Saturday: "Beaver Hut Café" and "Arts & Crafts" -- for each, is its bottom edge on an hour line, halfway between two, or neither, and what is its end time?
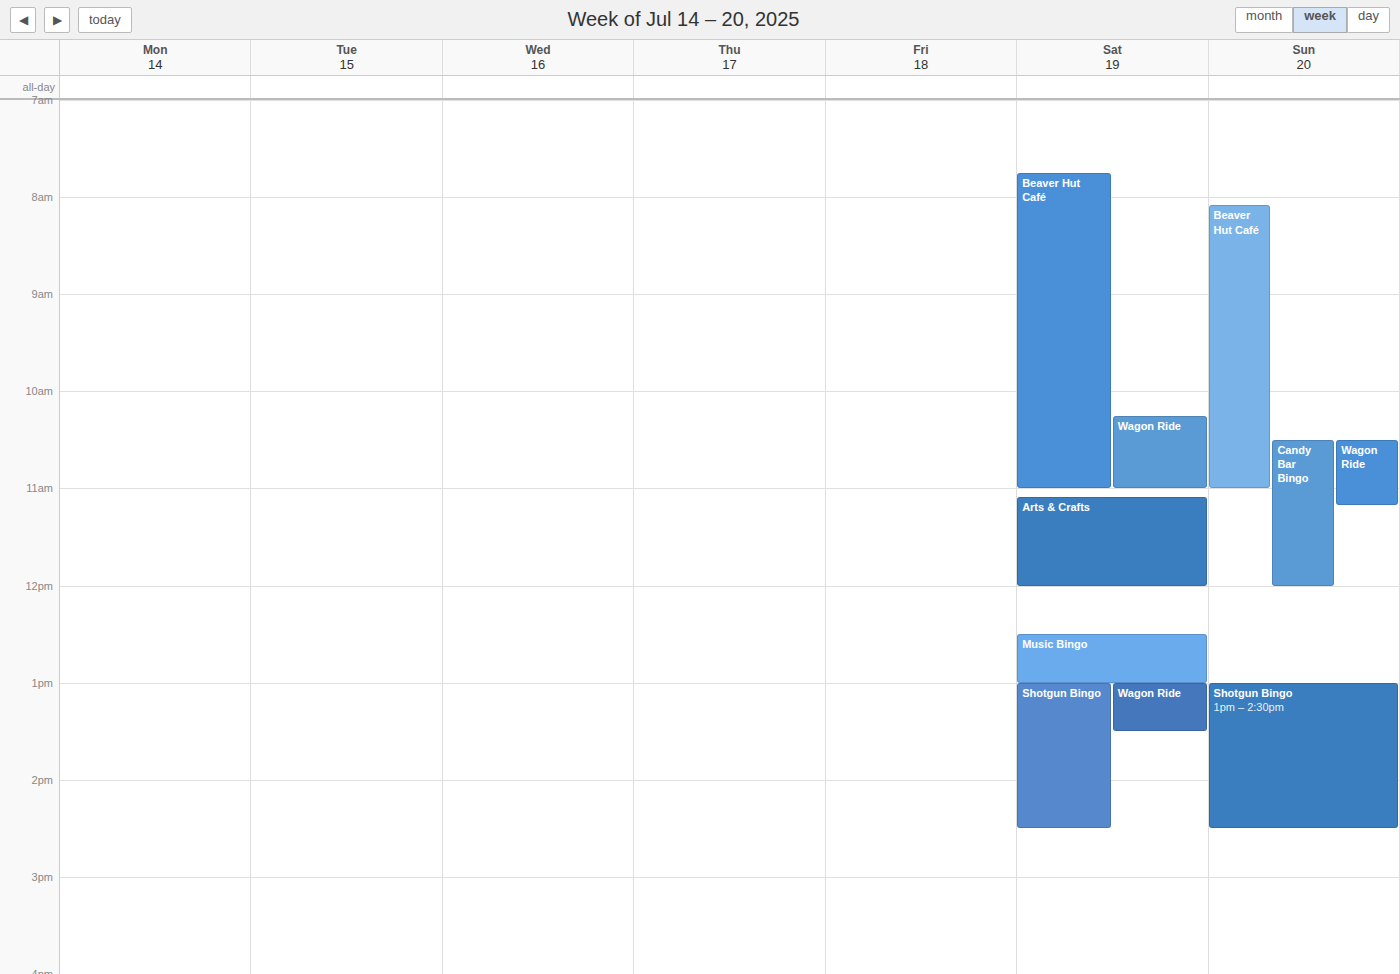
"Beaver Hut Café": 11:00 AM, exactly on the 11 AM line. "Arts & Crafts": 12:00 PM, exactly on the 12 PM line.